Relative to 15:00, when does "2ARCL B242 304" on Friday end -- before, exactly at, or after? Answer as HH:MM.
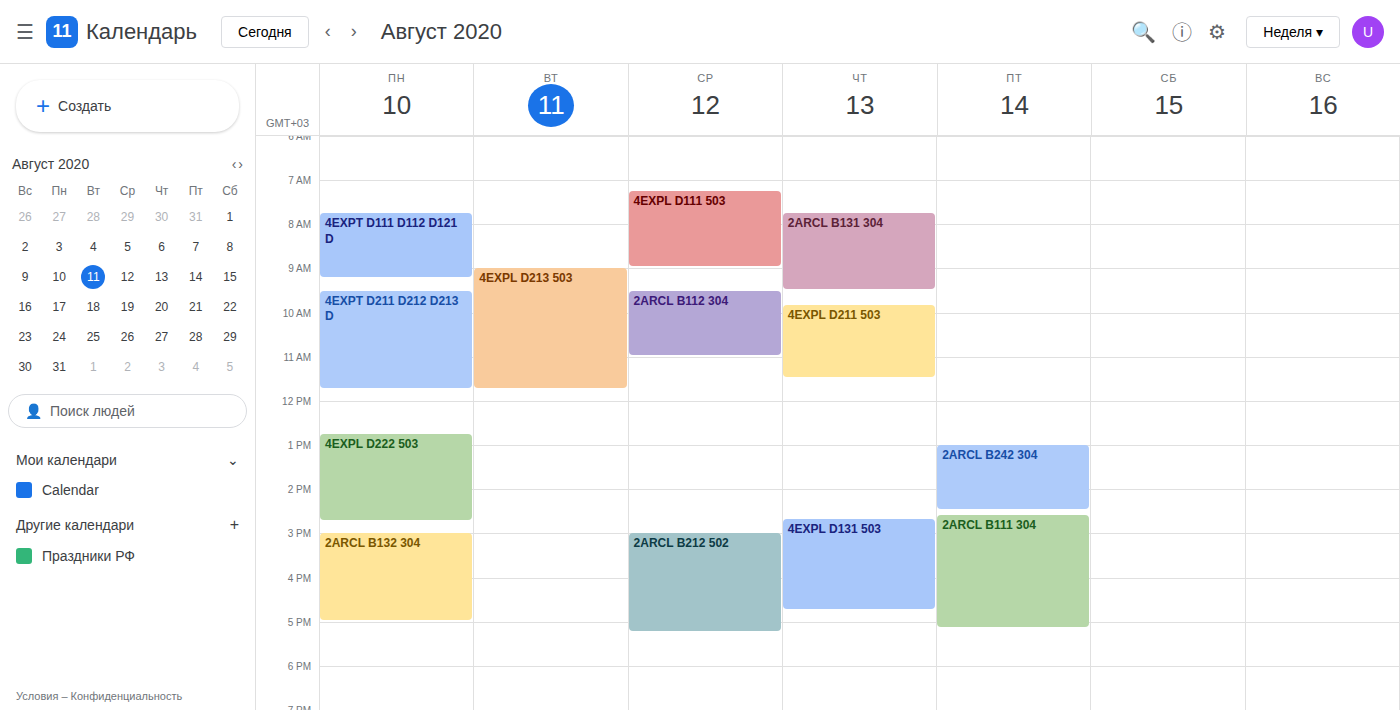
14:30 -- before 15:00, 30 minutes above the 15:00 line.